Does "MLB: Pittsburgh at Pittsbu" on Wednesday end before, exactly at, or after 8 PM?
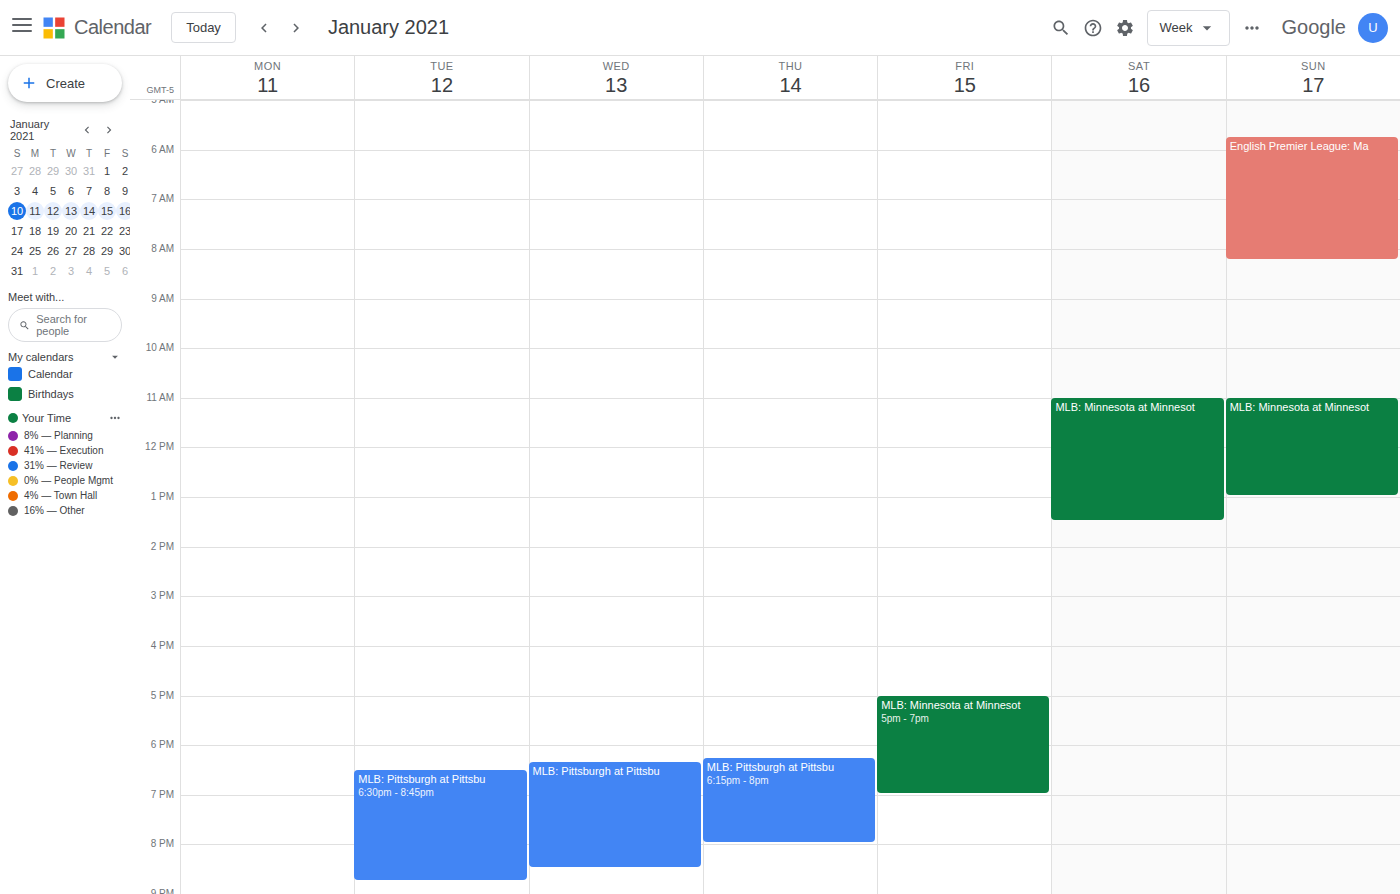
8:30 PM -- after 8 PM, 30 minutes below the 8 PM line.